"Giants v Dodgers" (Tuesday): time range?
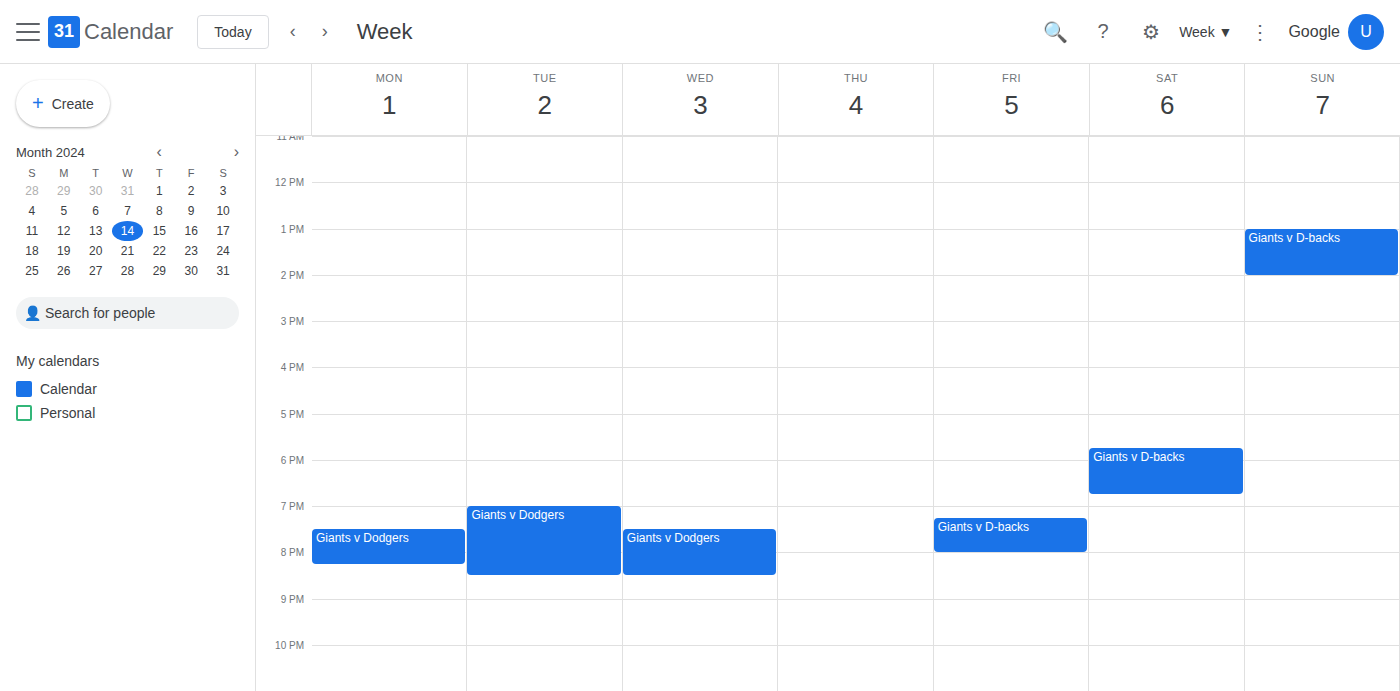
7:00 PM to 8:30 PM